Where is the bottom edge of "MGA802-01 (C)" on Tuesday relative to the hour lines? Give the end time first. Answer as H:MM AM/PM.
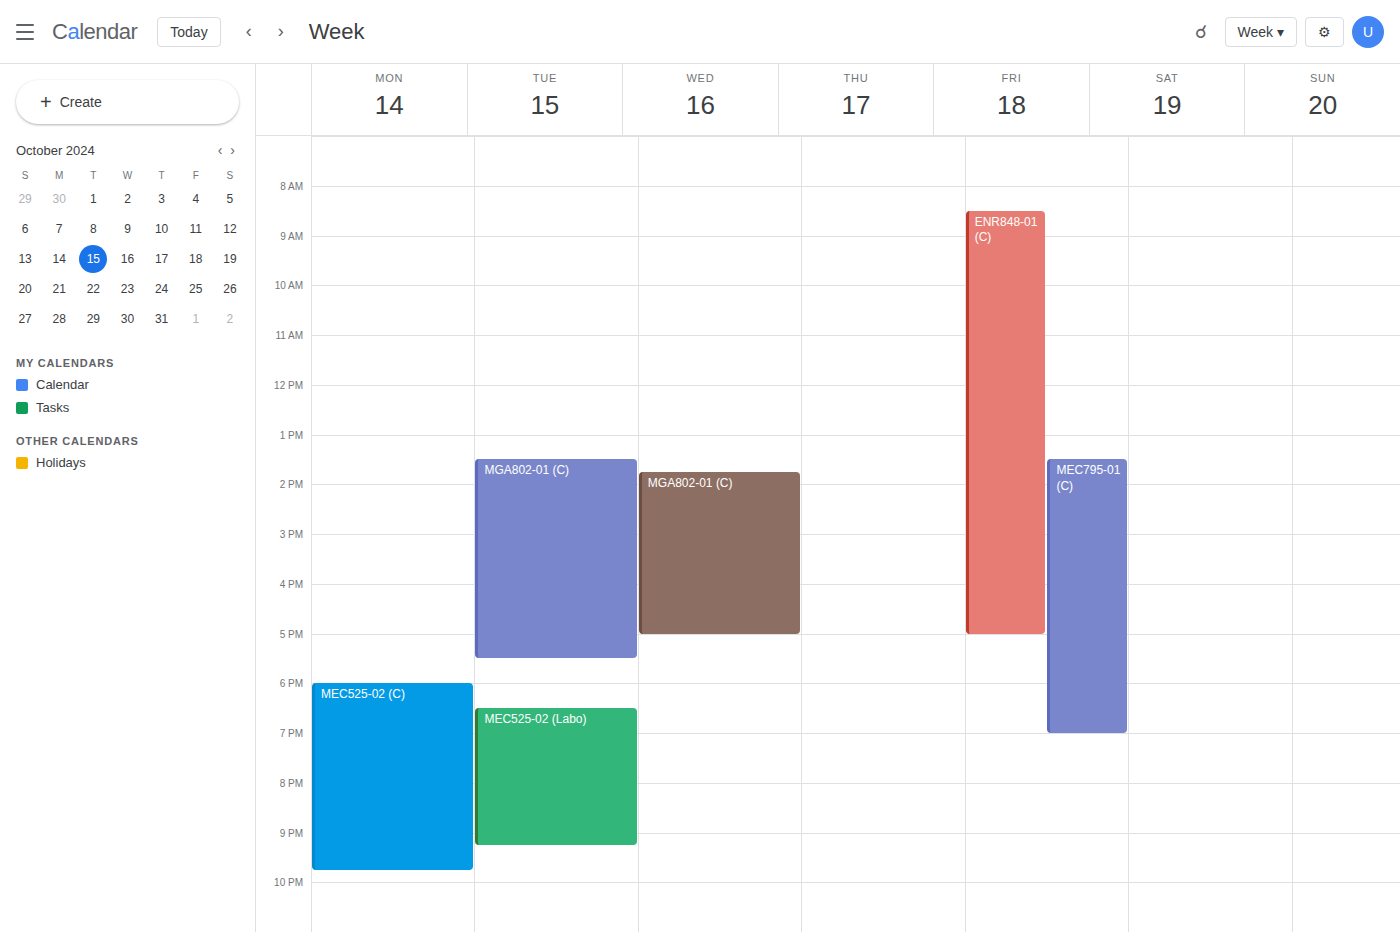
5:30 PM -- halfway between the 5 PM and 6 PM lines.